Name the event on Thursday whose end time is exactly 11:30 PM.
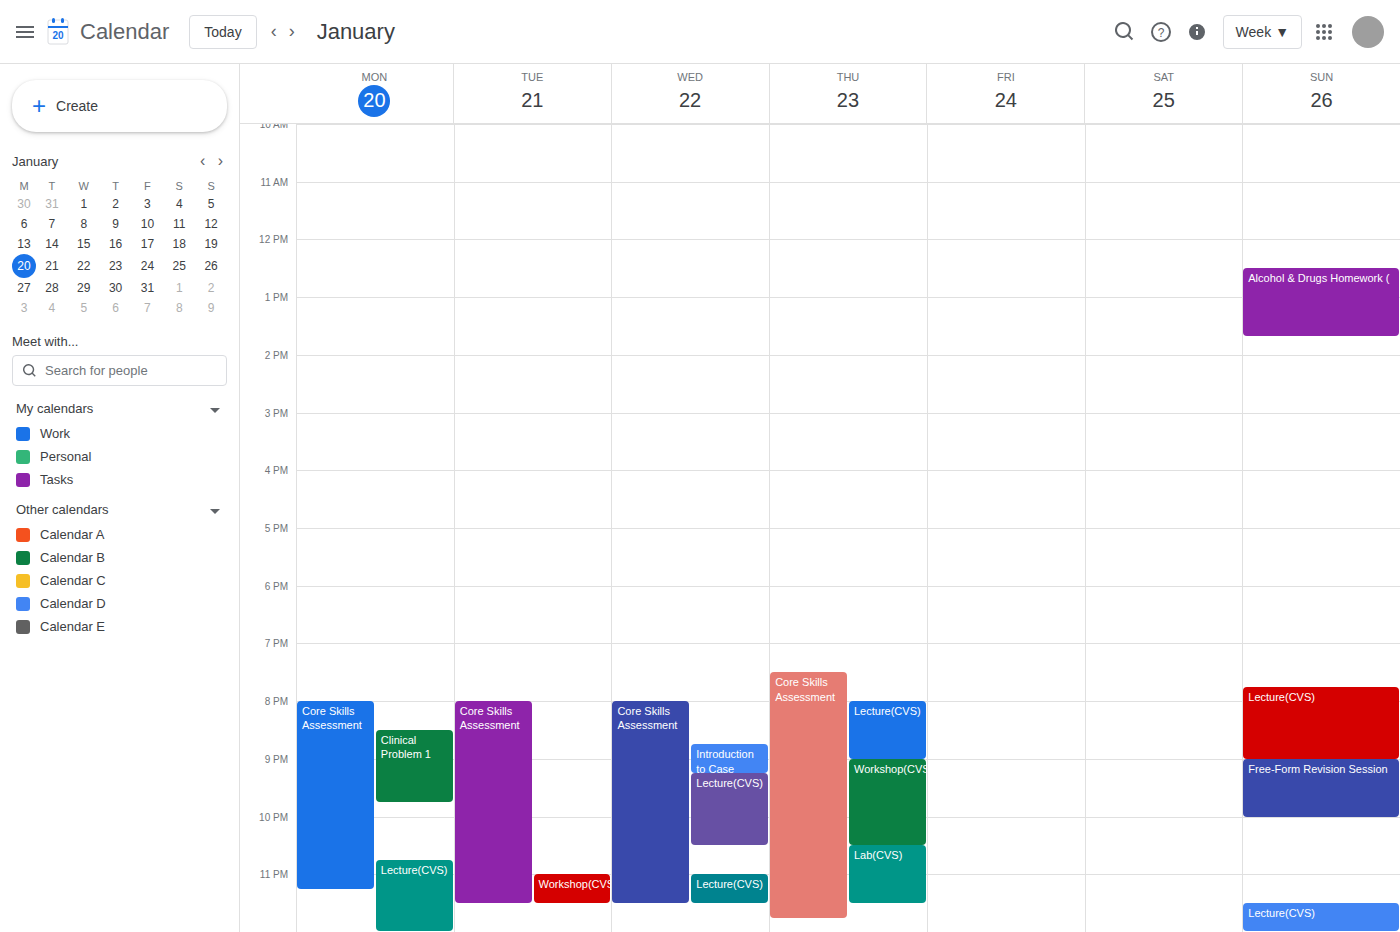
"Lab(CVS)"